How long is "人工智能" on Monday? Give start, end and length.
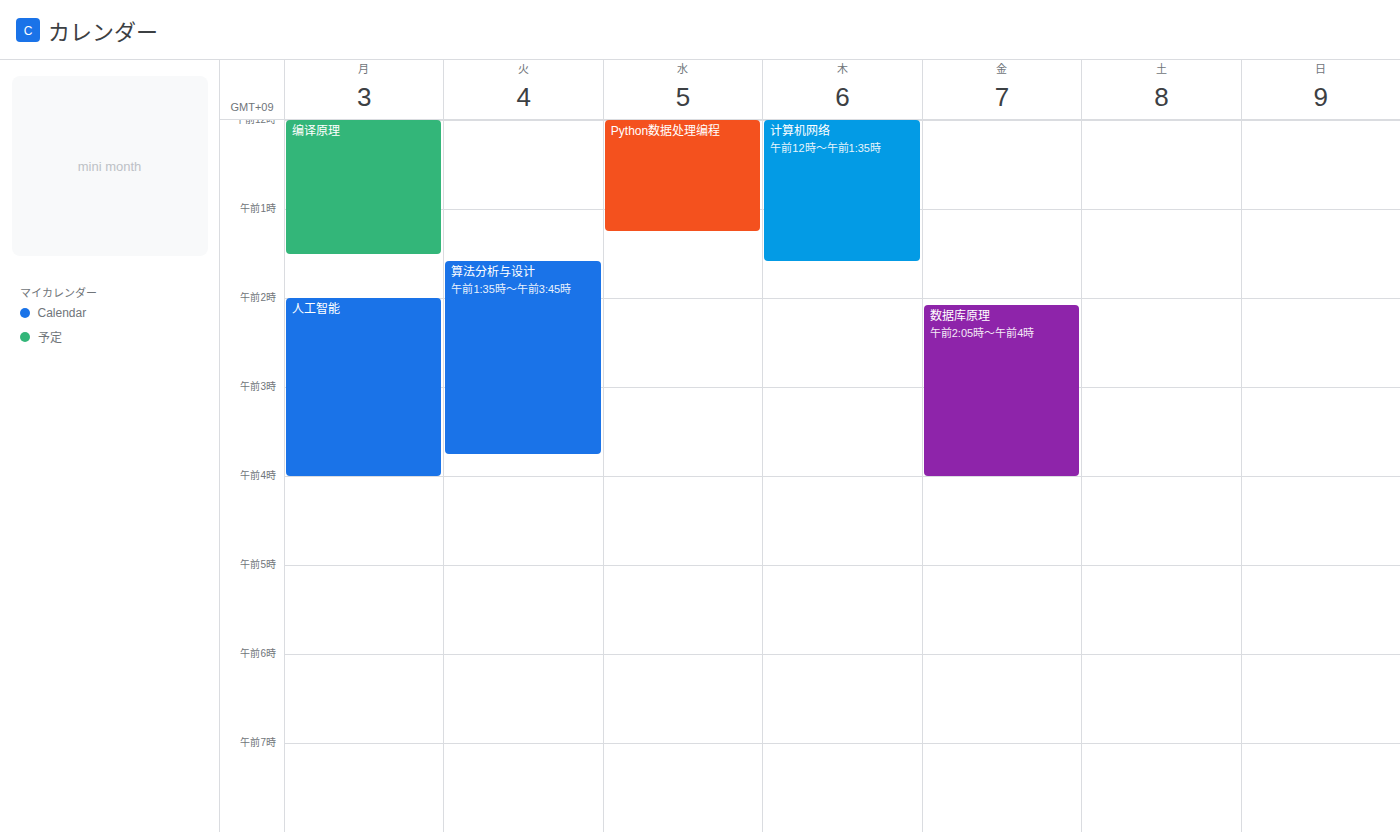
02:00 to 04:00, 2 hours